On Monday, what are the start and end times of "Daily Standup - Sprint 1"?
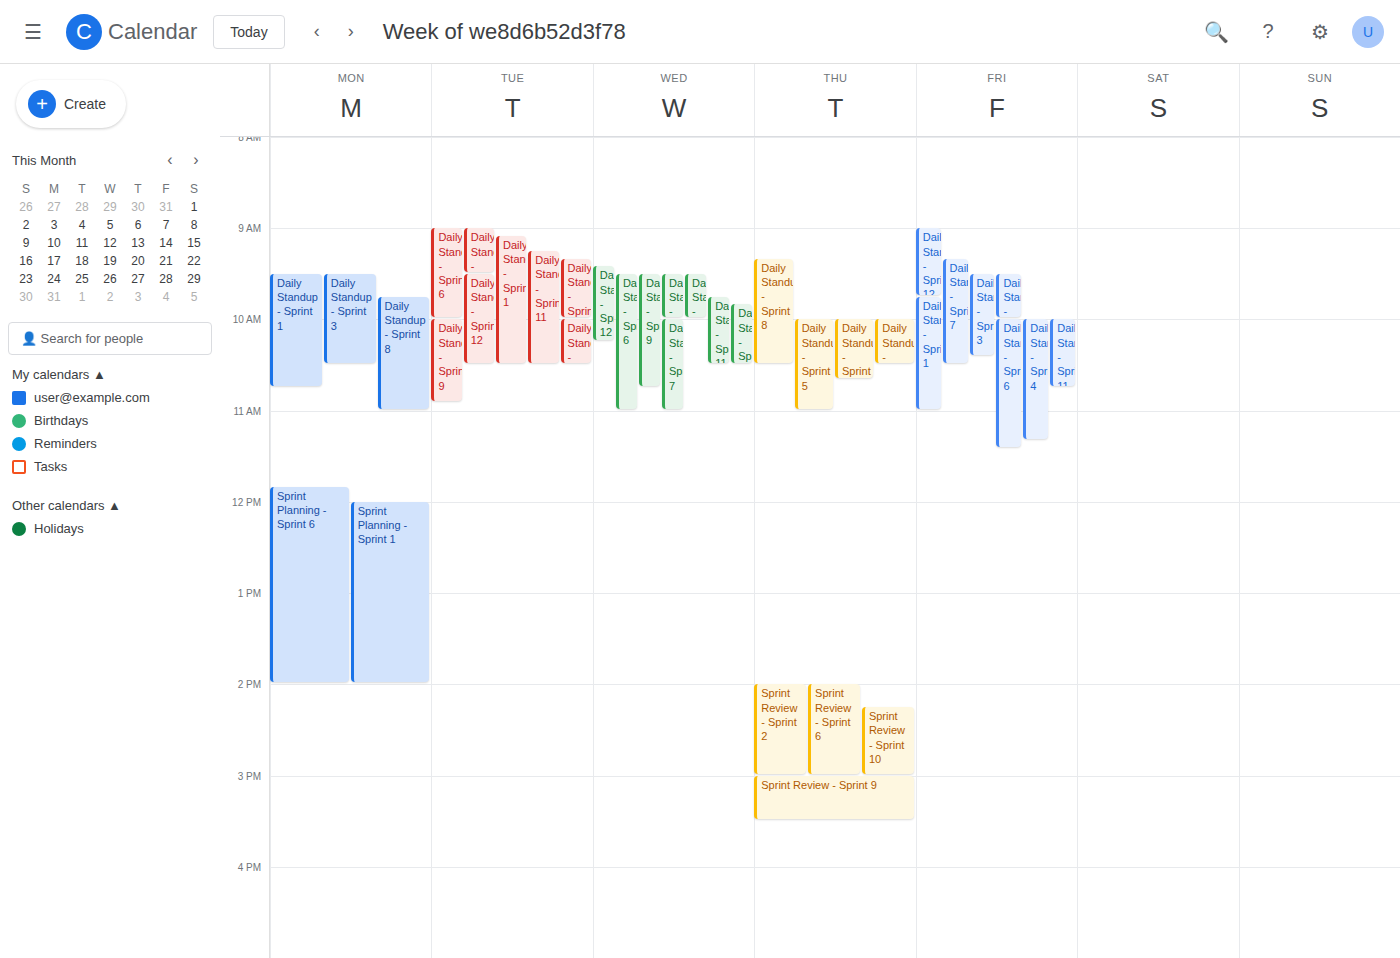
9:30 AM to 10:45 AM